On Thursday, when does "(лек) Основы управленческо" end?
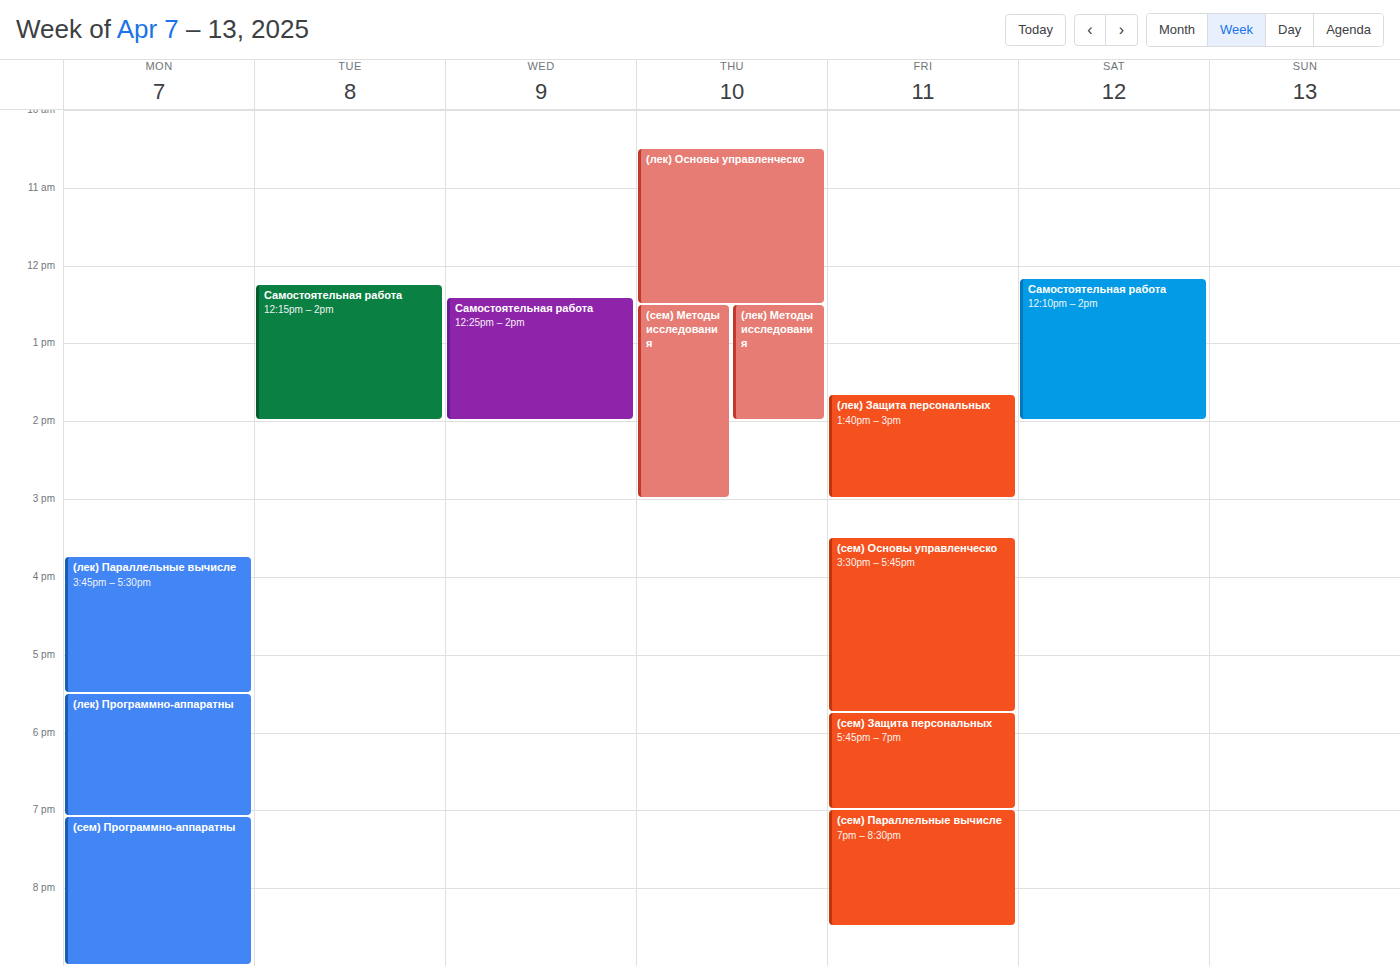
12:30 PM